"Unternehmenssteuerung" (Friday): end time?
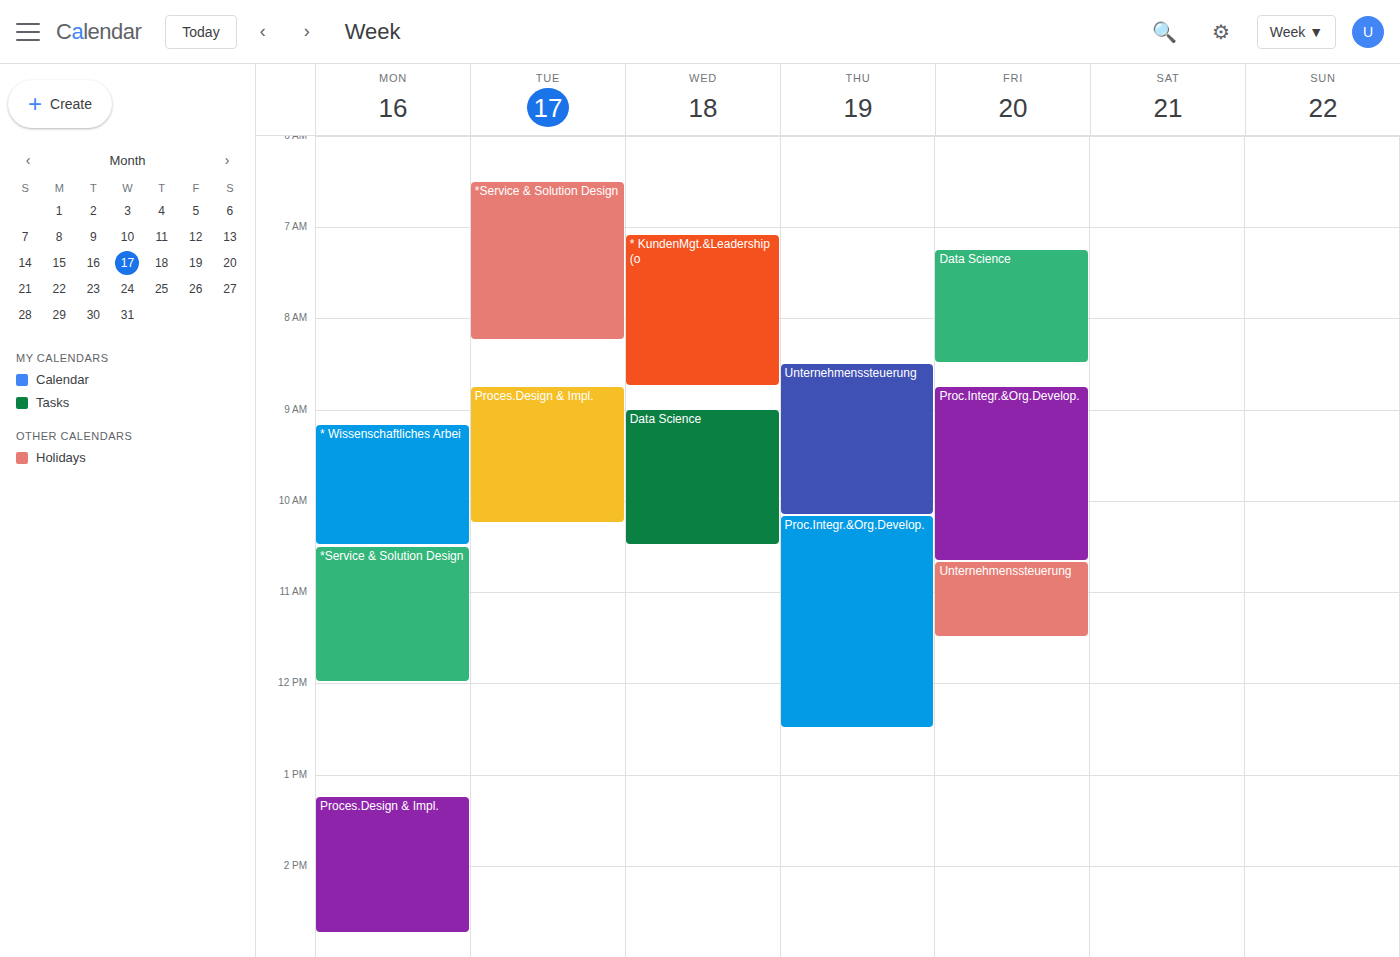
11:30 AM